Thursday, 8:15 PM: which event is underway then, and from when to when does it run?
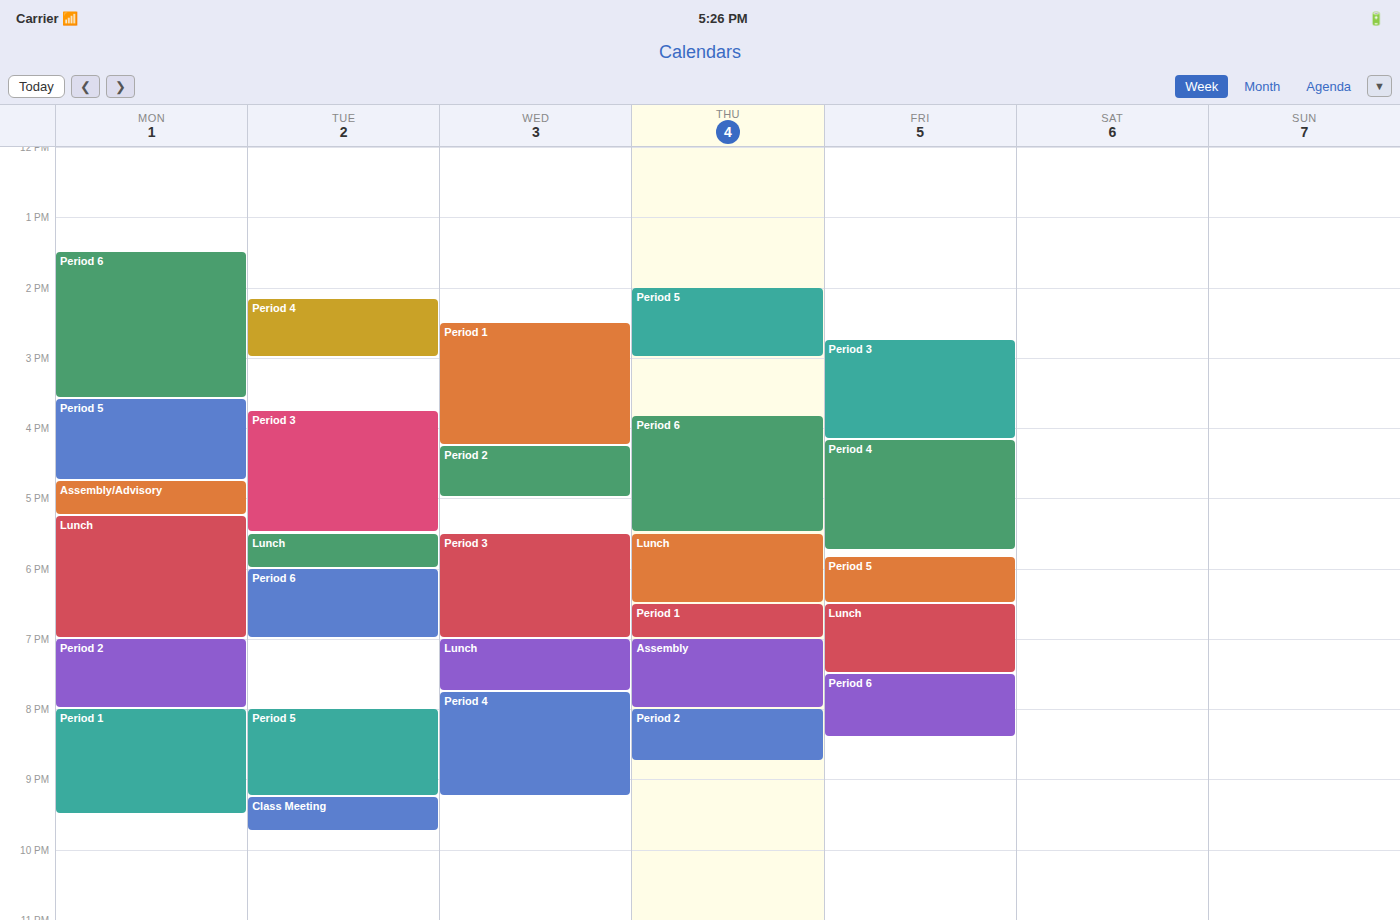
"Period 2", 8:00 PM to 8:45 PM